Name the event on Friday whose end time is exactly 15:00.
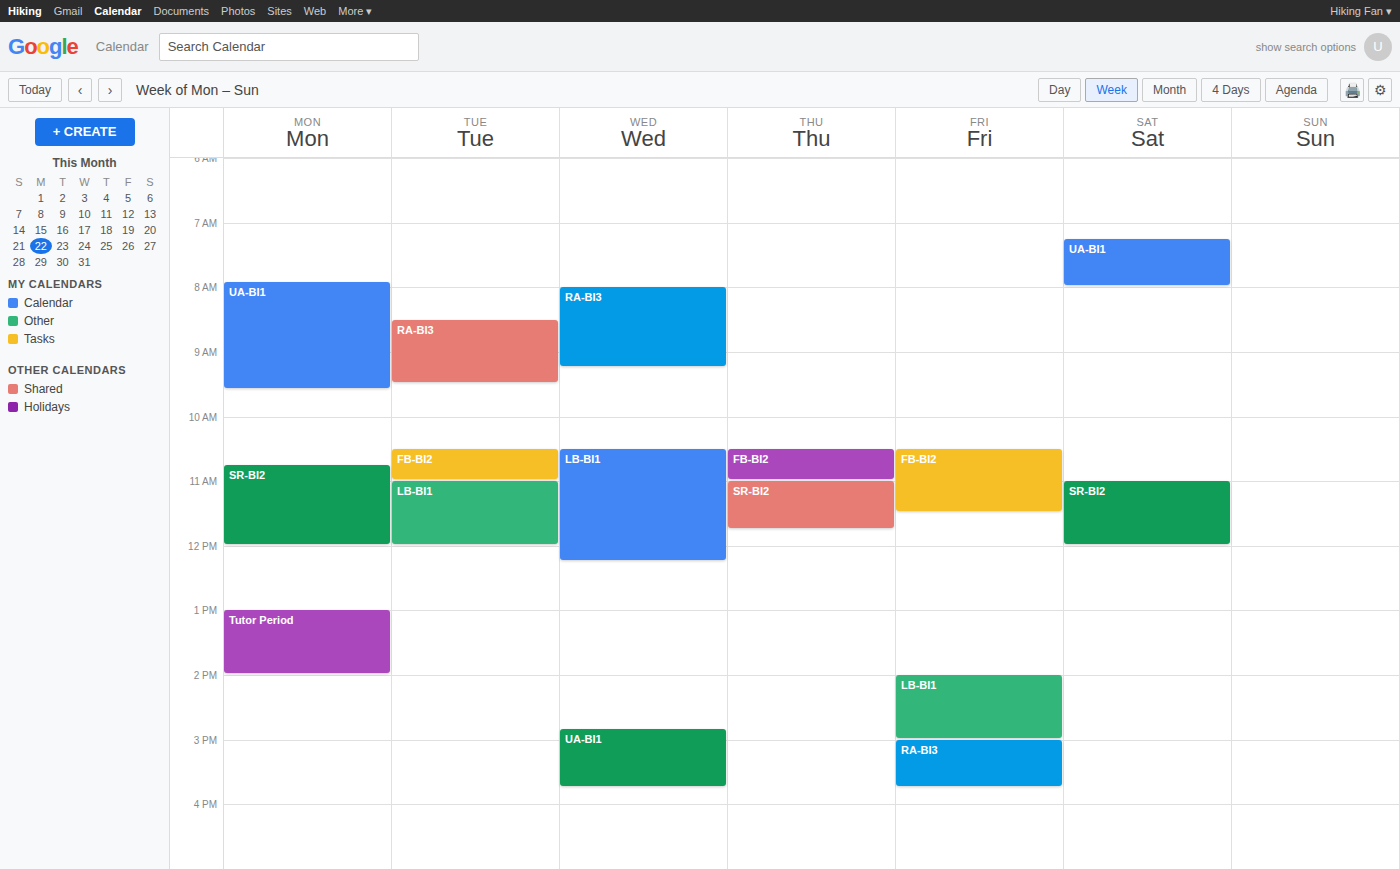
"LB-BI1"